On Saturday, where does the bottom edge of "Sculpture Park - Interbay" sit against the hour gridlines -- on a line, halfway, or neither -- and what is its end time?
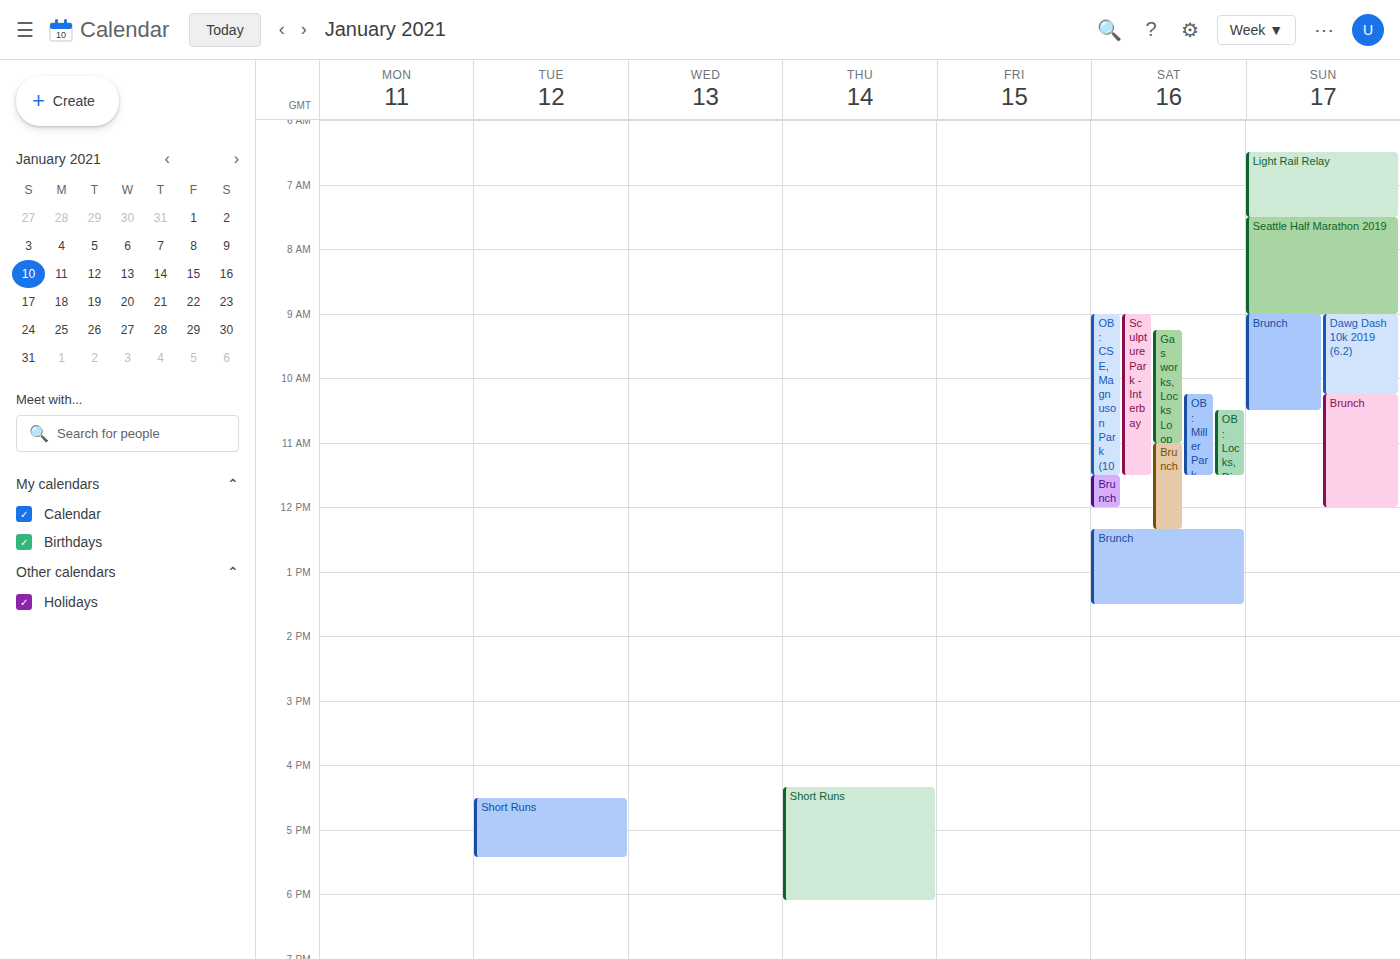
11:30 AM -- halfway between the 11 AM and 12 PM lines.